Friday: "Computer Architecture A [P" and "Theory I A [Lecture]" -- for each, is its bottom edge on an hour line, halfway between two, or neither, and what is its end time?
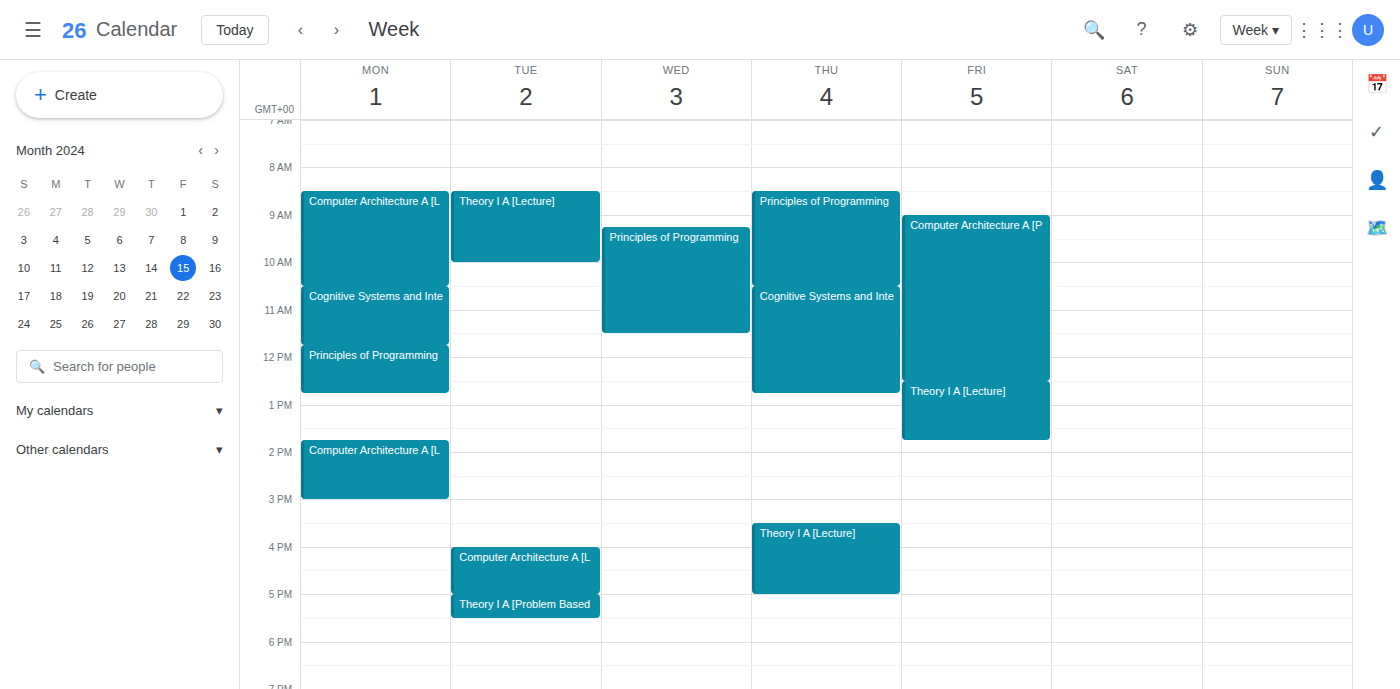
"Computer Architecture A [P": 12:30 PM, halfway between the 12 PM and 1 PM lines. "Theory I A [Lecture]": 1:45 PM, neither: three quarters of the way from the 1 PM line to the 2 PM line.